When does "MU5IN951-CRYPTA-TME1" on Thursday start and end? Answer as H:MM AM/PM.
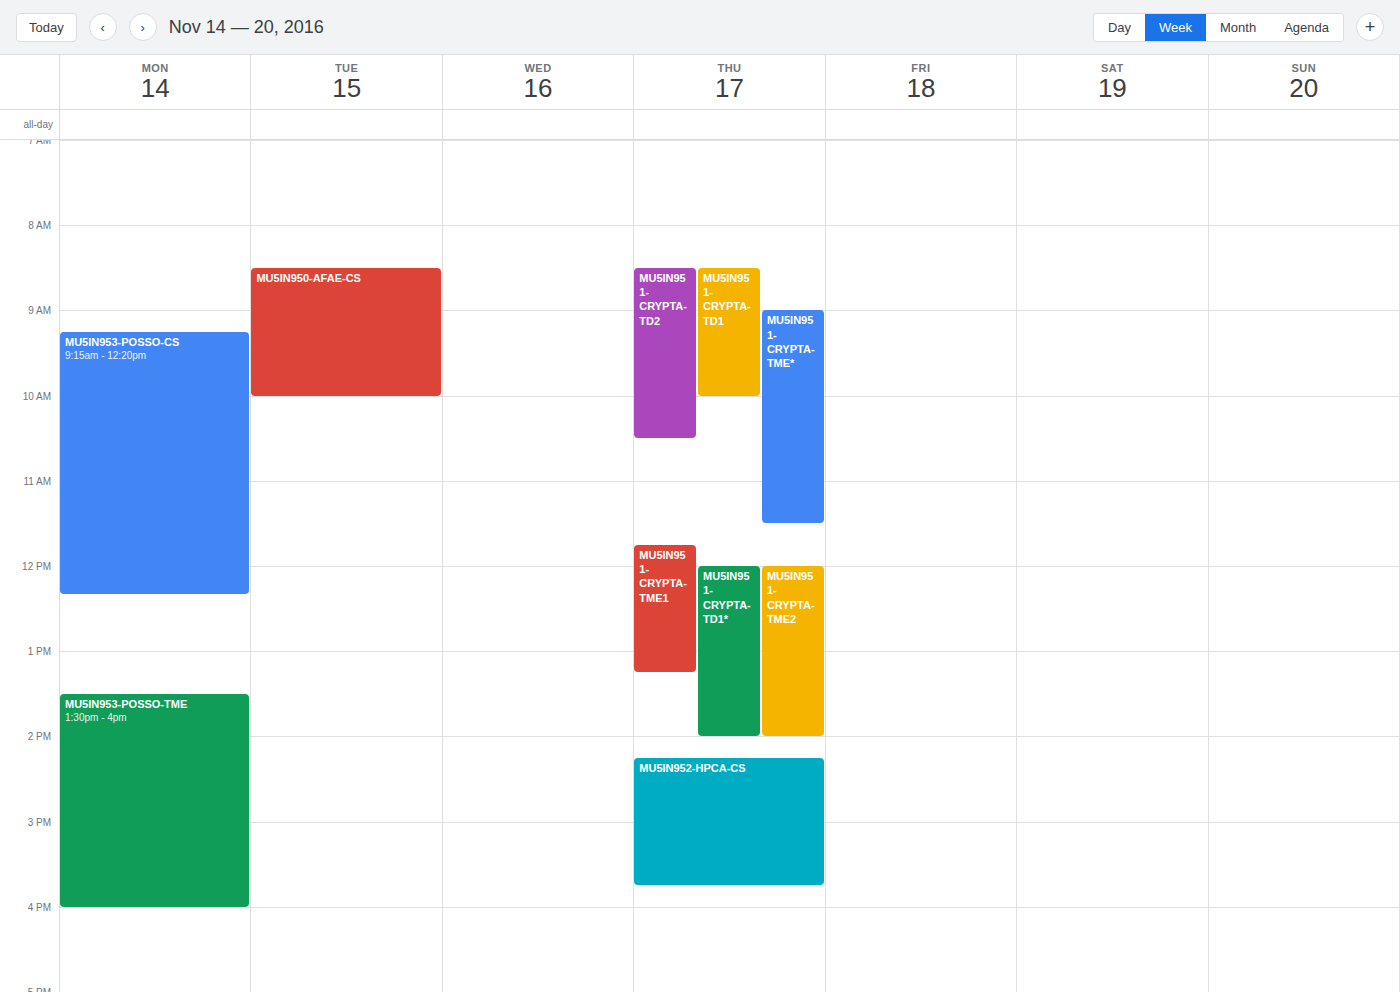
11:45 AM to 1:15 PM